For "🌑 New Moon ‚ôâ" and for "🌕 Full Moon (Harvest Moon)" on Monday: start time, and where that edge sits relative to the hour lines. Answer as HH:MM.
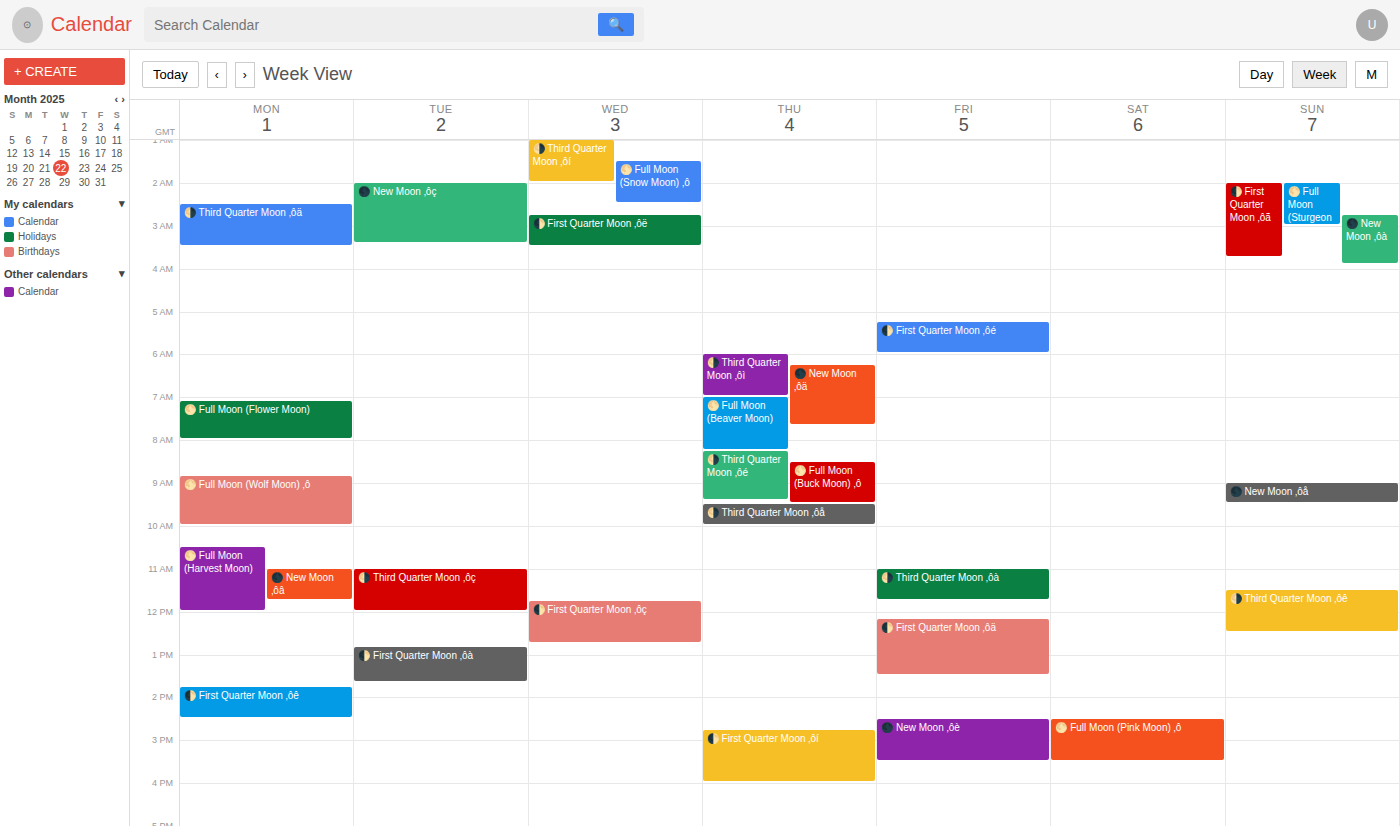
"🌑 New Moon ‚ôâ": 11:00, exactly on the 11:00 line. "🌕 Full Moon (Harvest Moon)": 10:30, halfway between the 10:00 and 11:00 lines.